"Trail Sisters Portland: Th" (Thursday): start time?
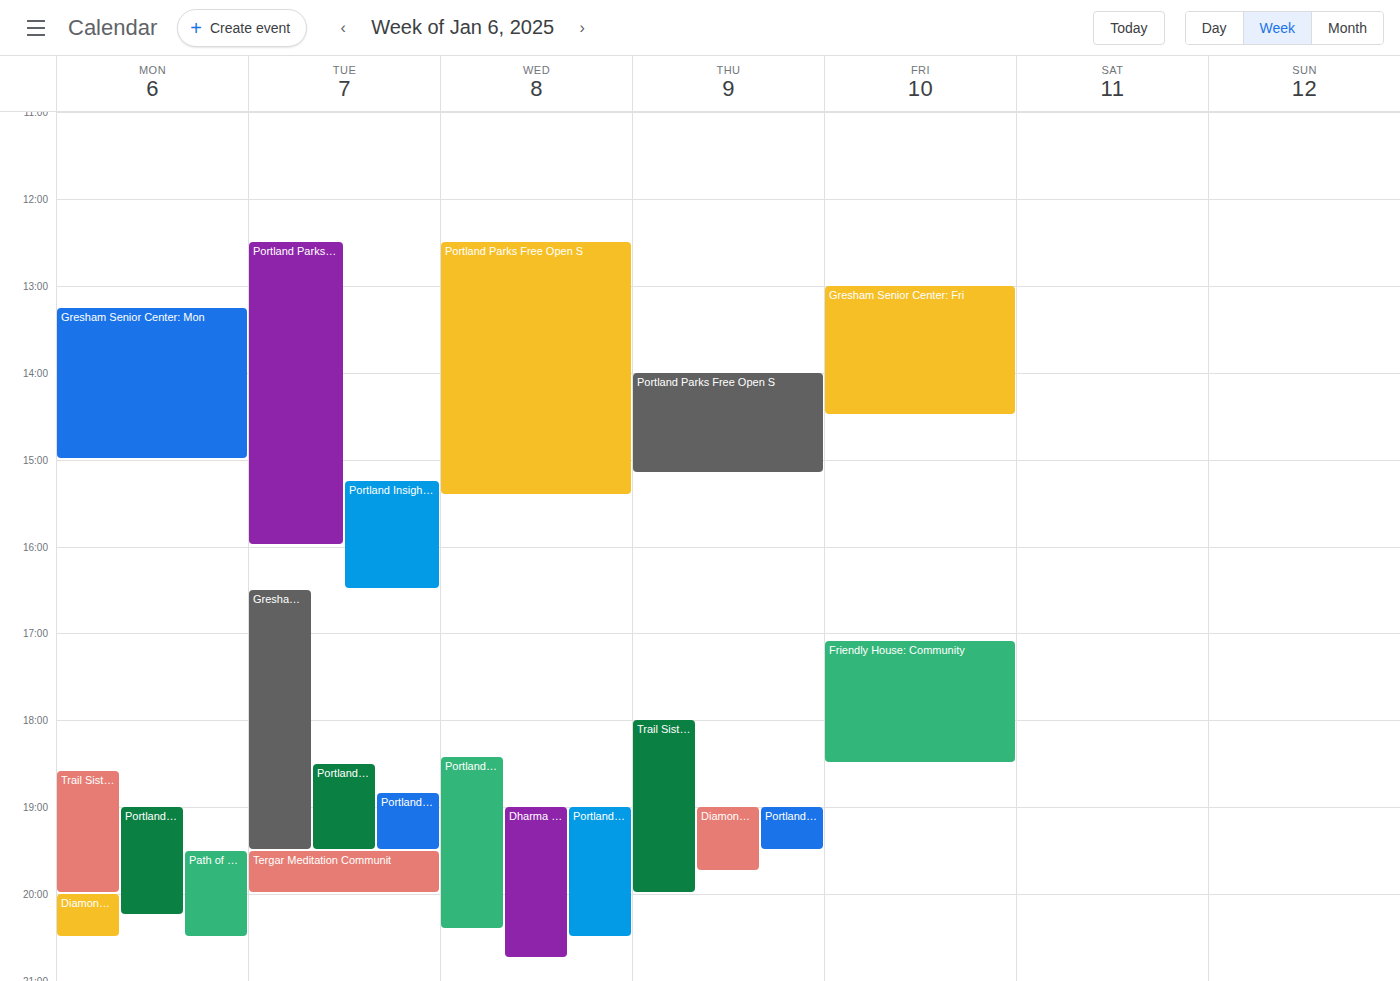
6:00 PM